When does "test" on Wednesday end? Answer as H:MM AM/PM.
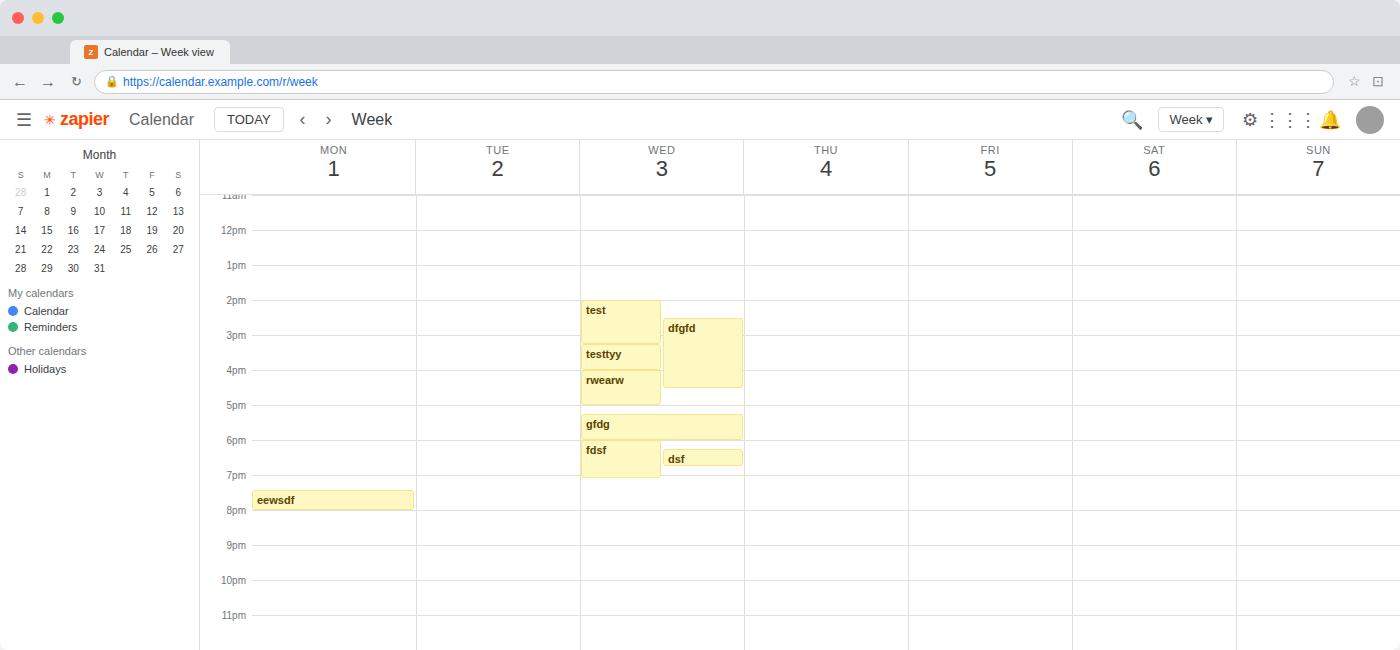
3:15 PM